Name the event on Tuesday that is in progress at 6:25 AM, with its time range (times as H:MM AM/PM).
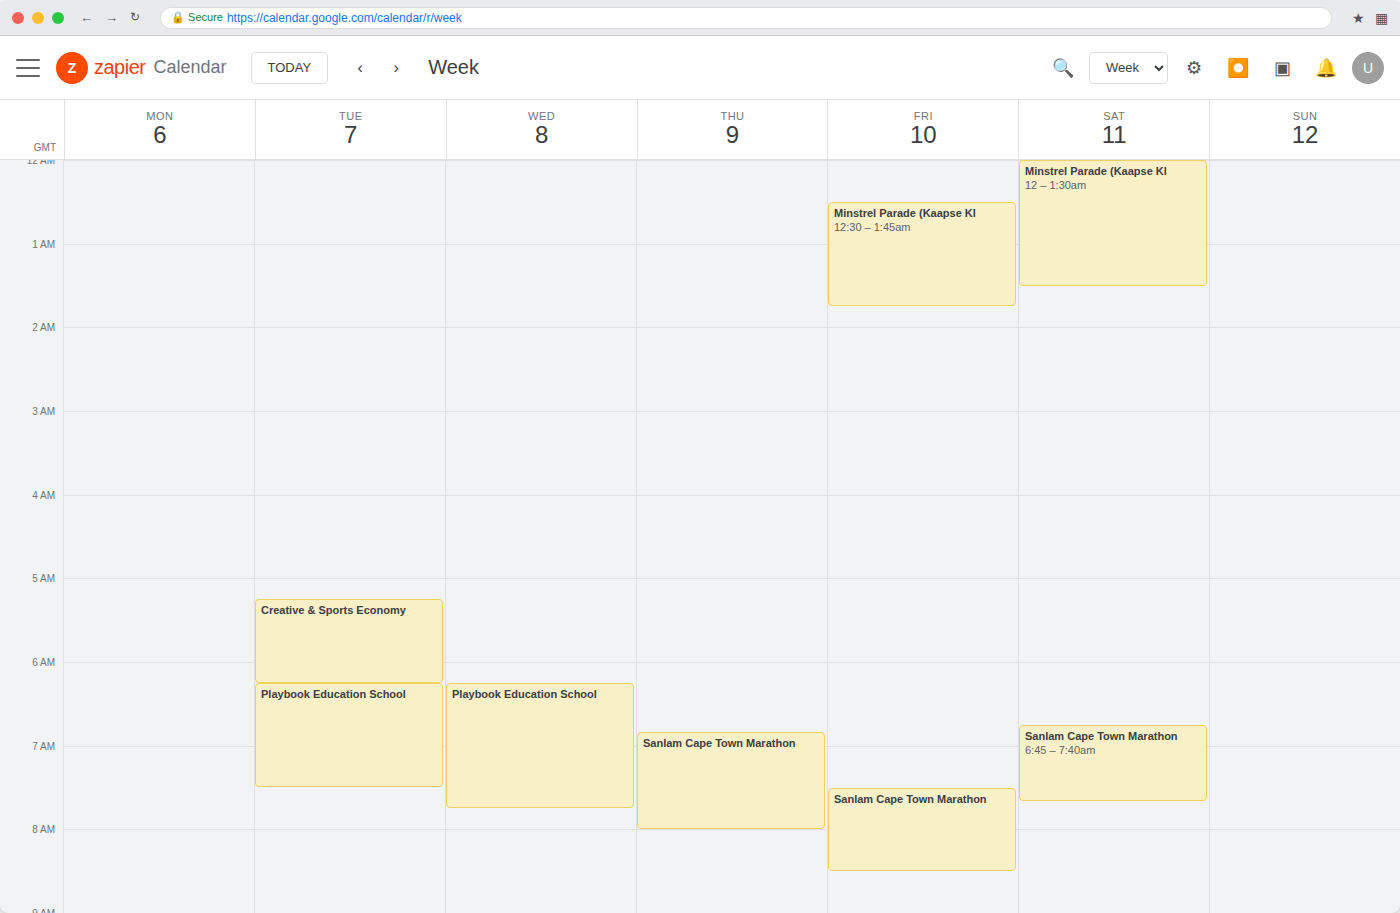
"Playbook Education School", 6:15 AM to 7:30 AM